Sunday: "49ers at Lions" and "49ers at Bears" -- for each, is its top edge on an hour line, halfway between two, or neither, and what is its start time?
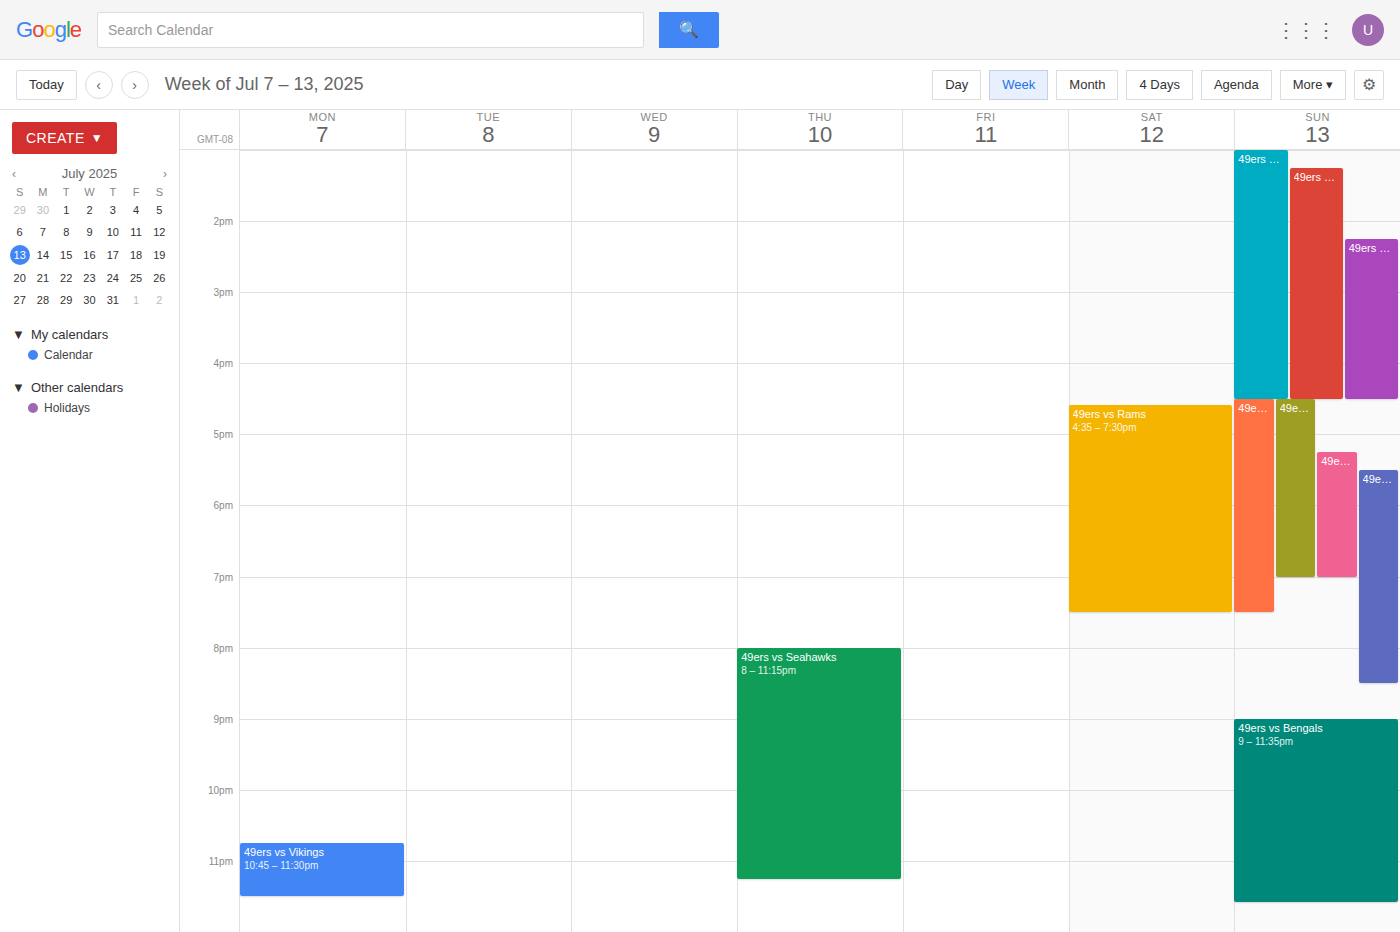
"49ers at Lions": 2:15 PM, neither: a quarter of the way from the 2 PM line to the 3 PM line. "49ers at Bears": 1:15 PM, neither: a quarter of the way from the 1 PM line to the 2 PM line.